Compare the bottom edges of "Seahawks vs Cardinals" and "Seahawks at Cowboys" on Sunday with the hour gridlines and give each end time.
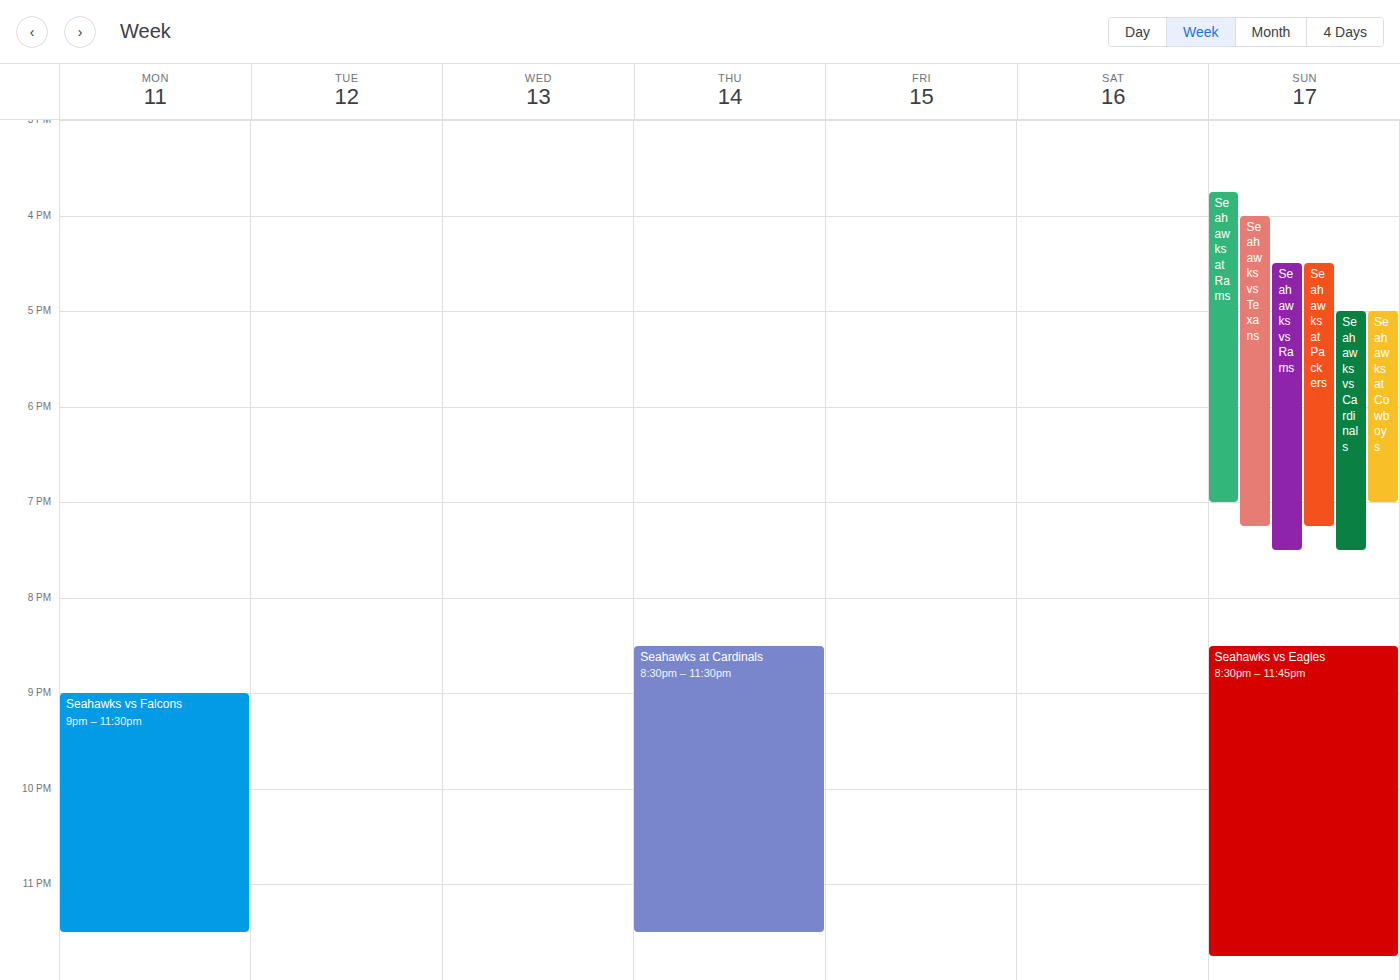
"Seahawks vs Cardinals": 7:30 PM, halfway between the 7 PM and 8 PM lines. "Seahawks at Cowboys": 7:00 PM, exactly on the 7 PM line.